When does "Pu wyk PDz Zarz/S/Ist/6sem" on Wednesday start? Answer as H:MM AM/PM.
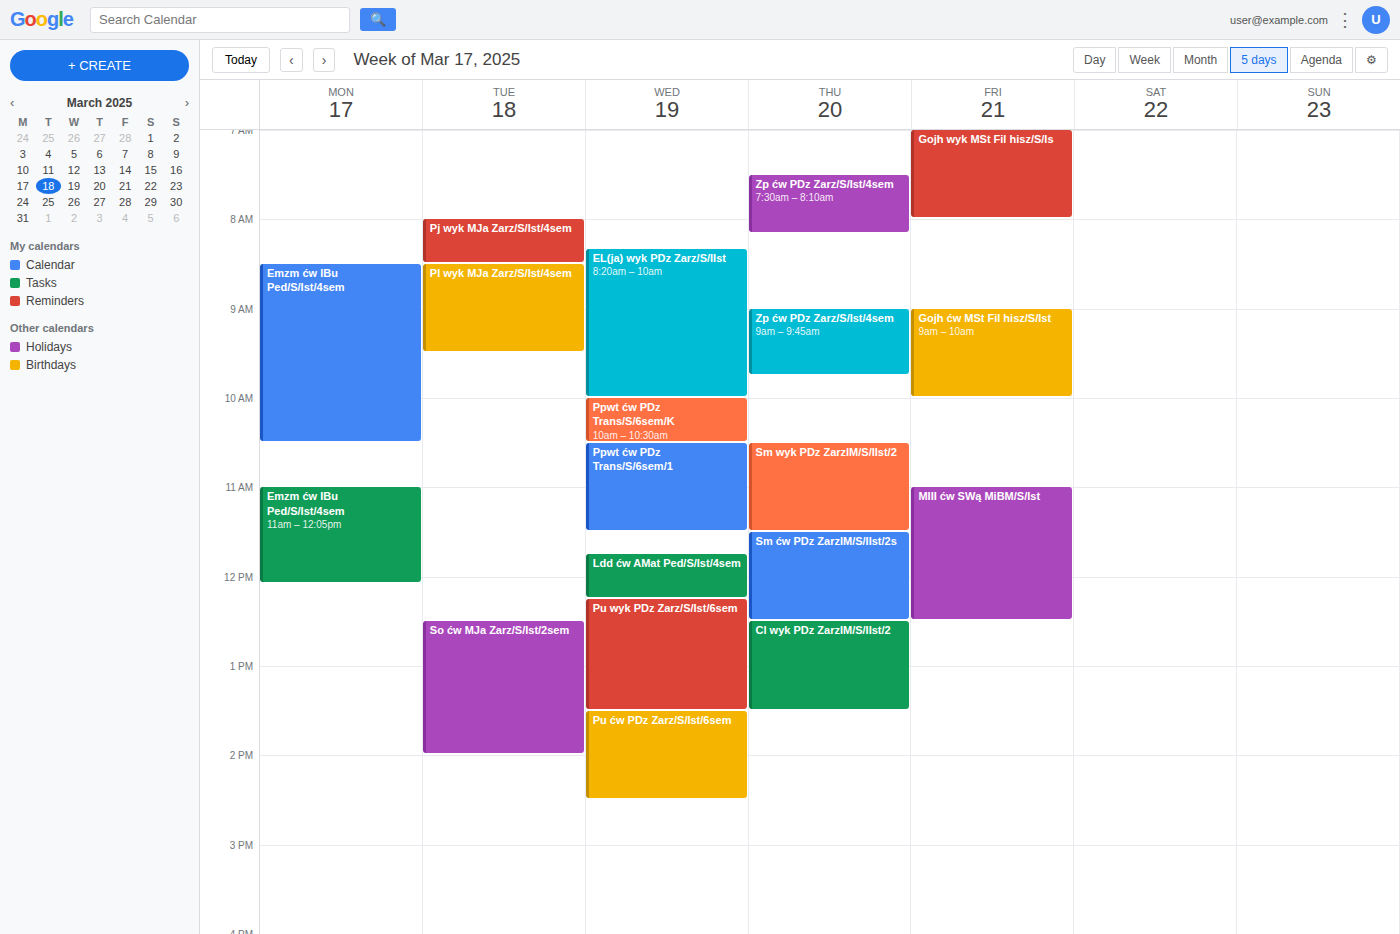
12:15 PM